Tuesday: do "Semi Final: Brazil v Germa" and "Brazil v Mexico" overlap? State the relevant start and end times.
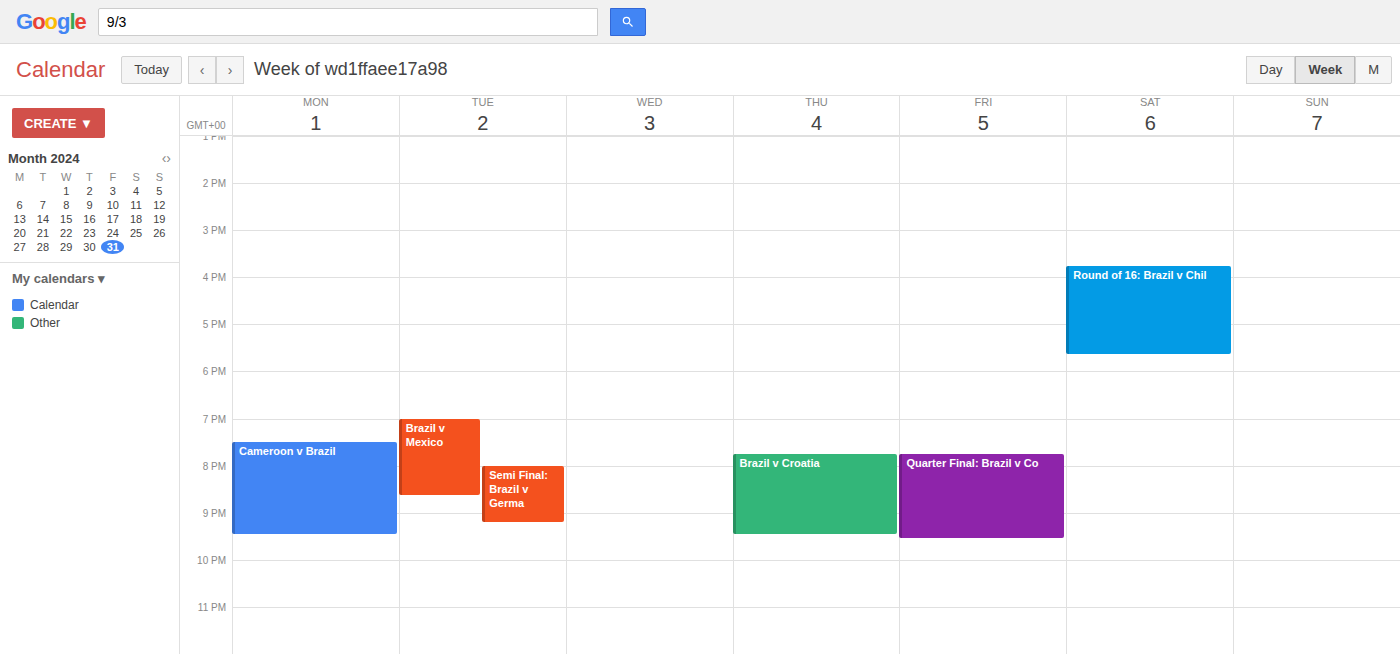
"Semi Final: Brazil v Germa" starts at 8:00 PM, before "Brazil v Mexico" ends at 8:40 PM -- they overlap.